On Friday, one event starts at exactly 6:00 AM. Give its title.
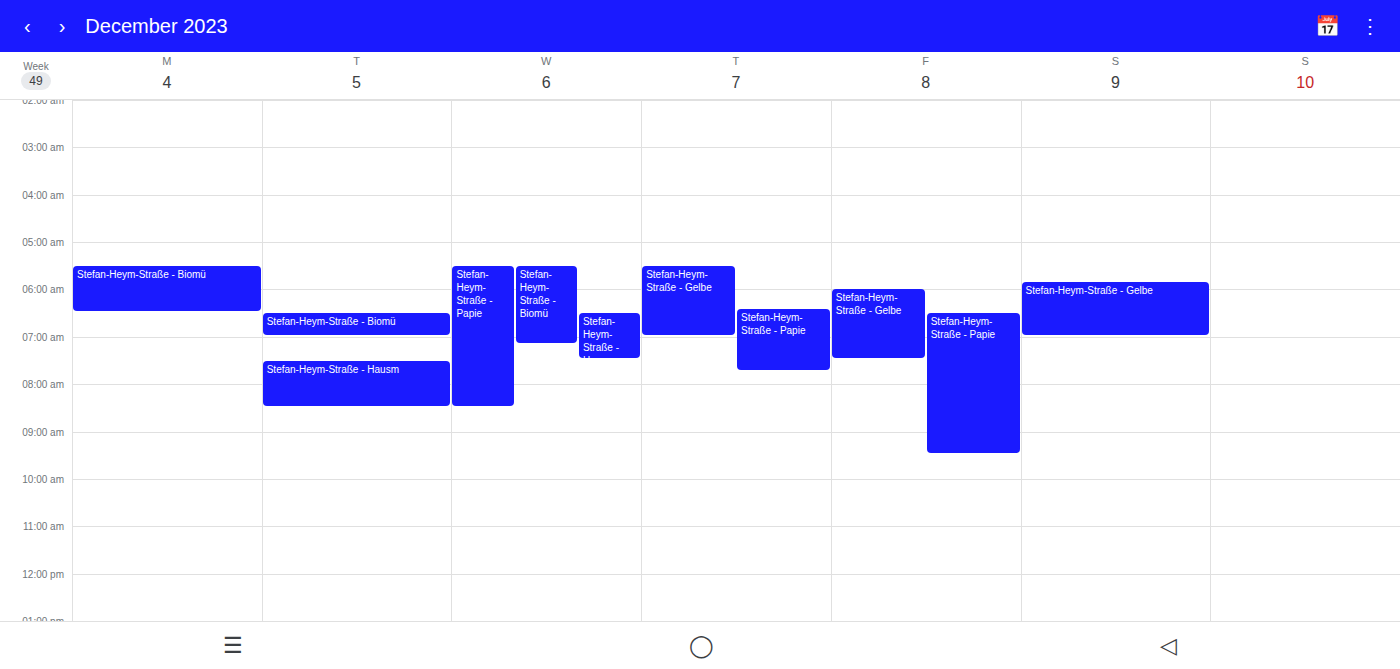
"Stefan-Heym-Straße - Gelbe"